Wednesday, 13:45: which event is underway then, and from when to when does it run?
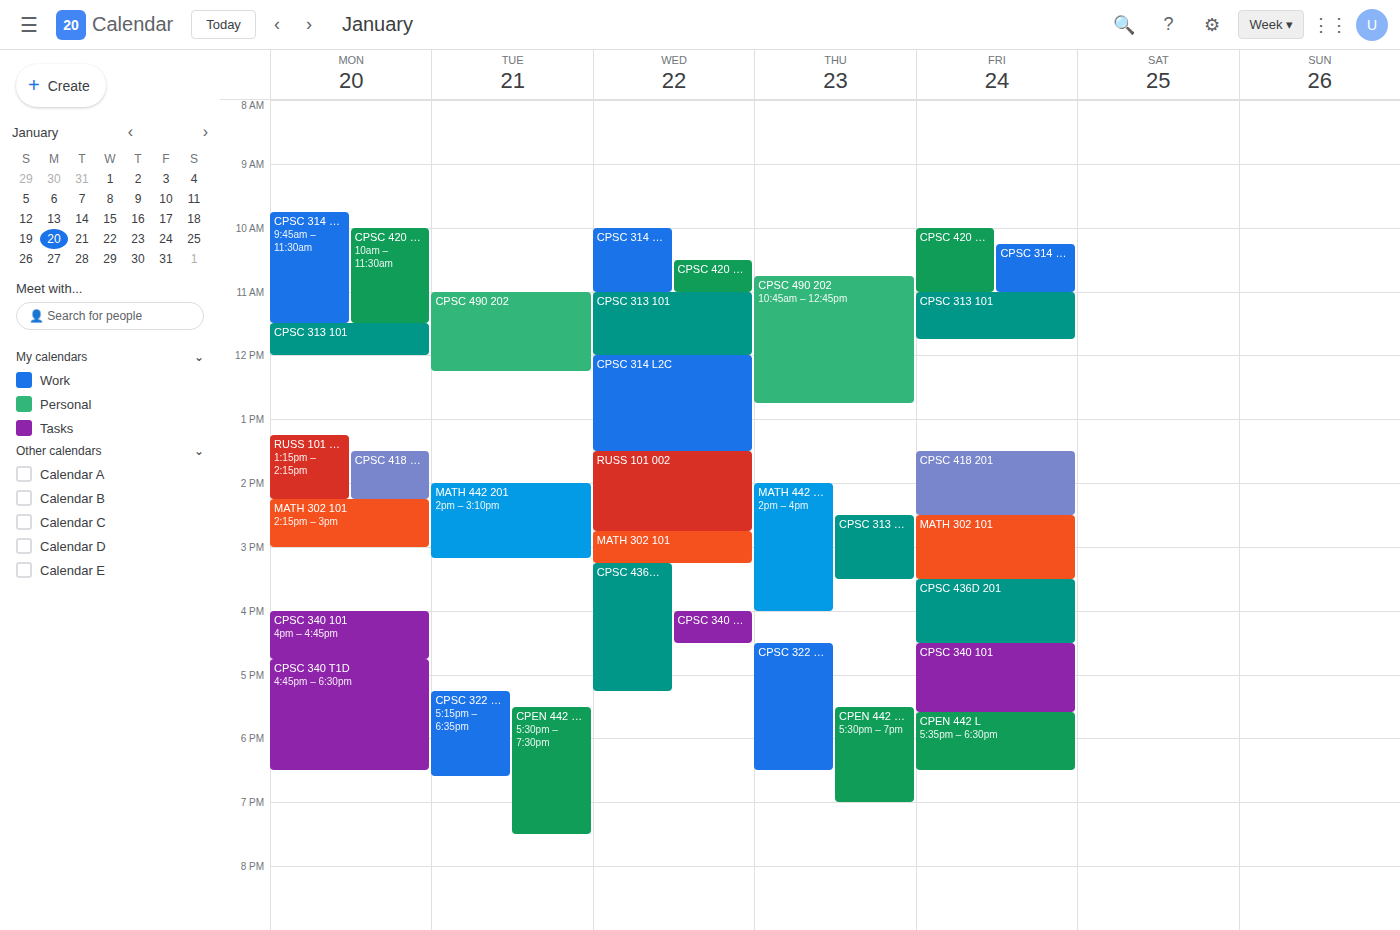
"RUSS 101 002", 13:30 to 14:45